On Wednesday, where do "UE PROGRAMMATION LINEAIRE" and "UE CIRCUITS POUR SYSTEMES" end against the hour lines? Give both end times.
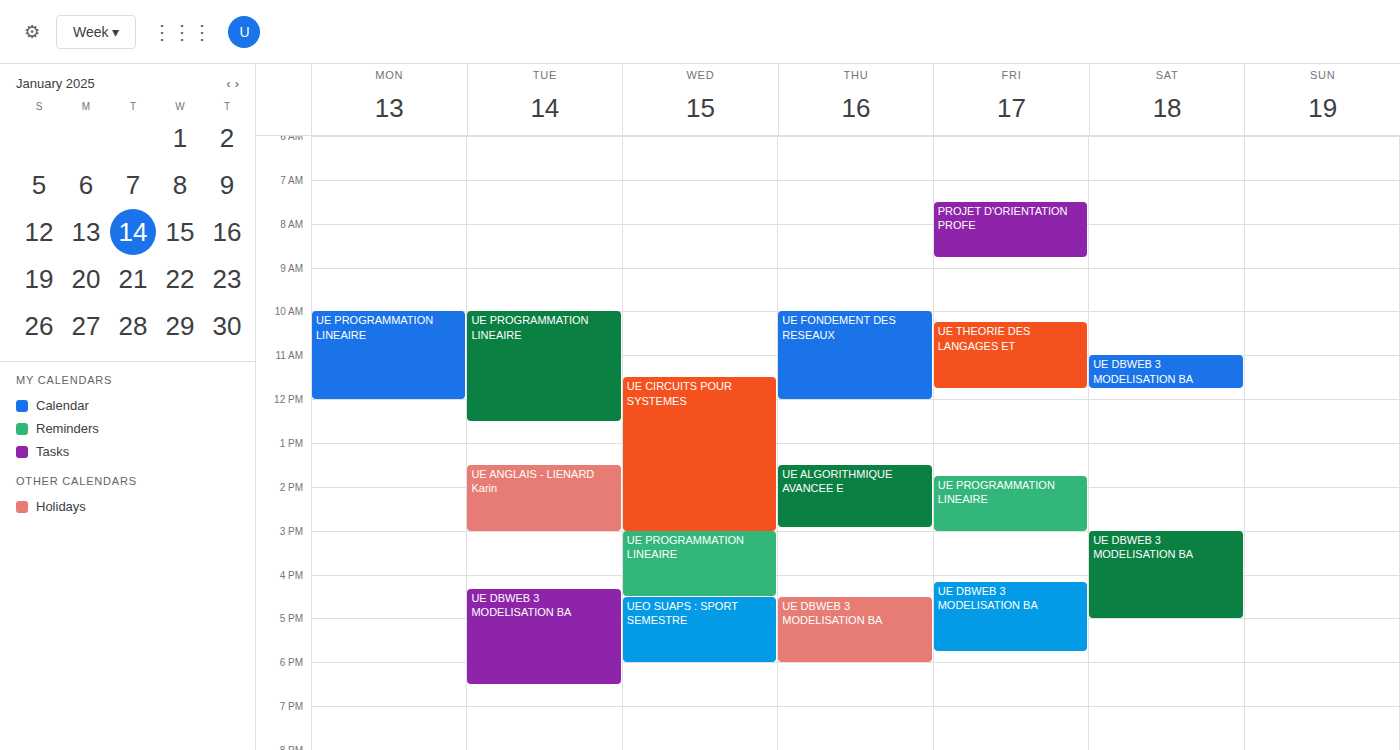
"UE PROGRAMMATION LINEAIRE": 4:30 PM, halfway between the 4 PM and 5 PM lines. "UE CIRCUITS POUR SYSTEMES": 3:00 PM, exactly on the 3 PM line.